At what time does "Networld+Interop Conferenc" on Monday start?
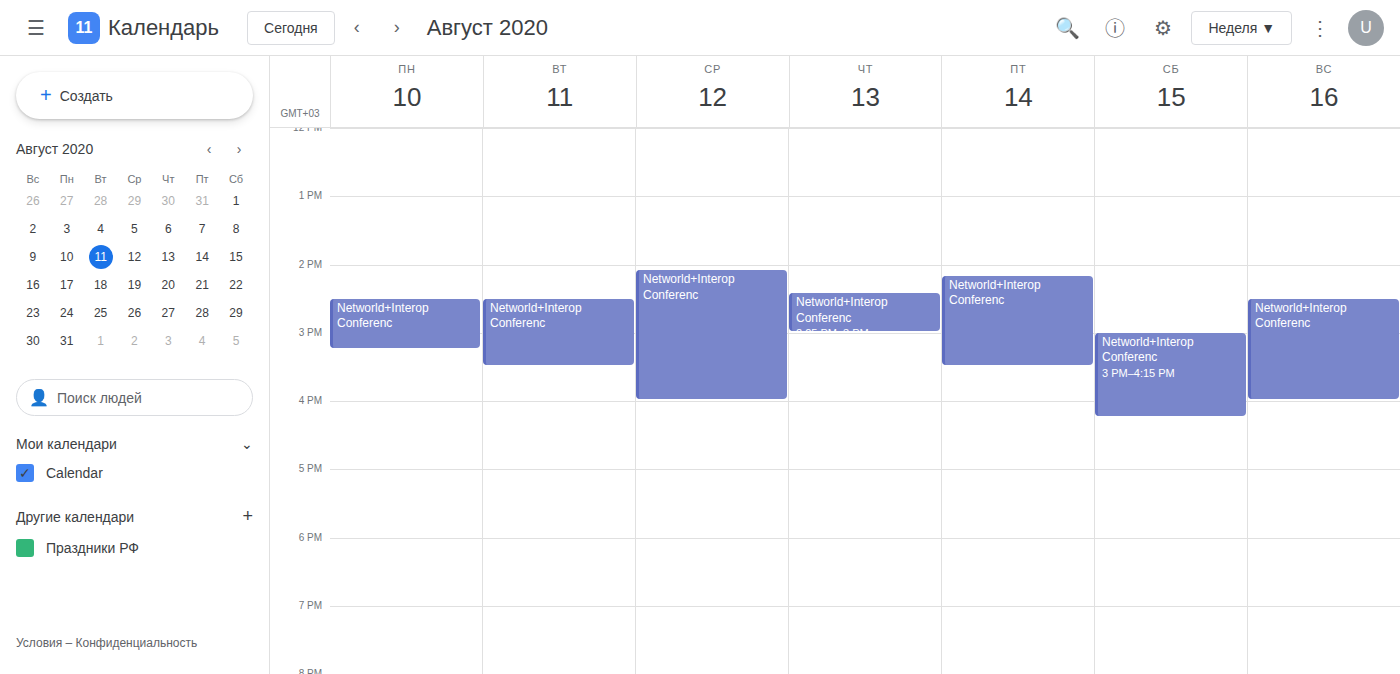
2:30 PM